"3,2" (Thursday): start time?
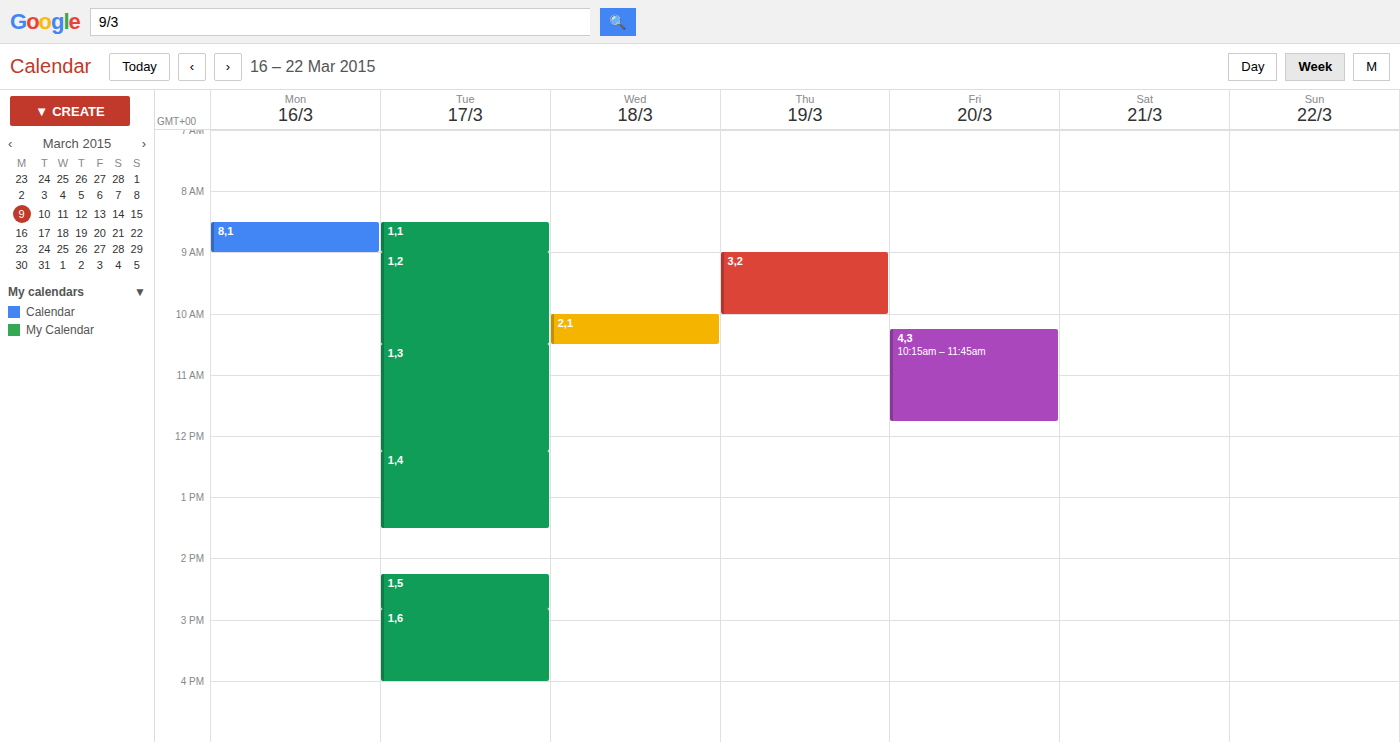
9:00 AM